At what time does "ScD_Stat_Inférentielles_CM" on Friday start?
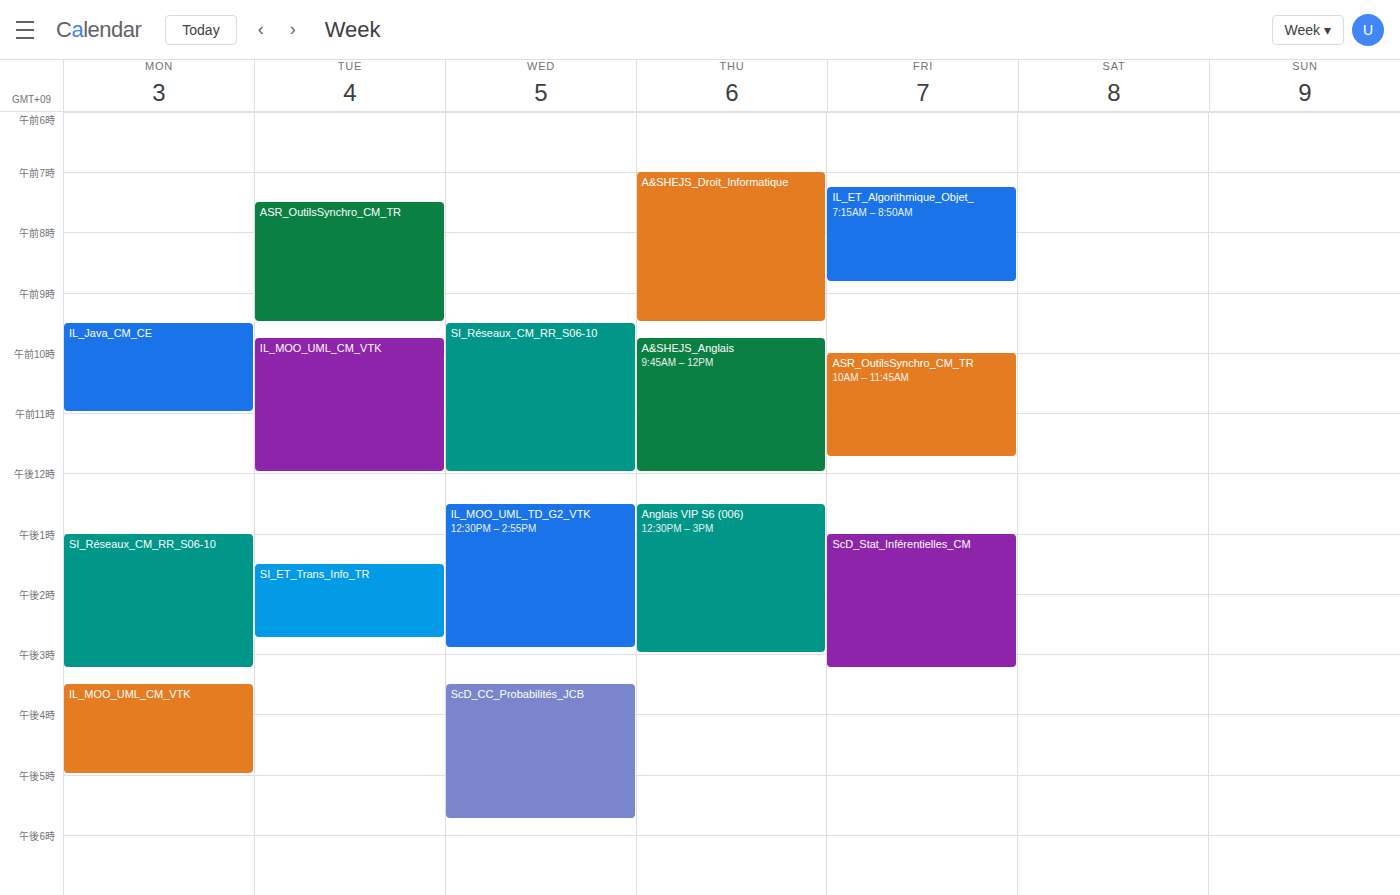
1:00 PM